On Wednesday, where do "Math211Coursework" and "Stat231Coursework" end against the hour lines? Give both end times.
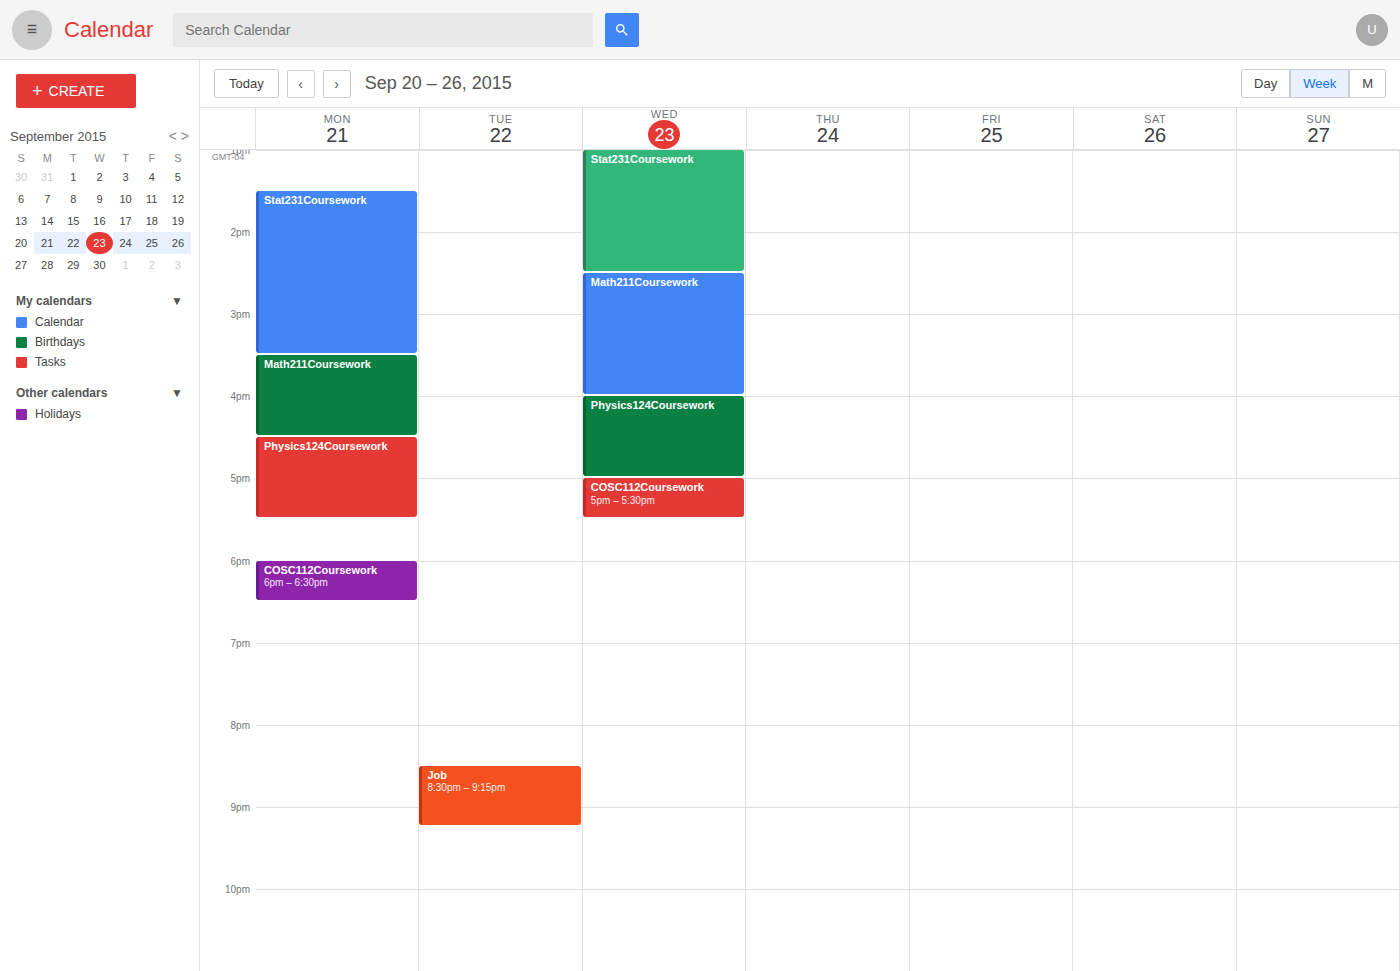
"Math211Coursework": 4:00 PM, exactly on the 4 PM line. "Stat231Coursework": 2:30 PM, halfway between the 2 PM and 3 PM lines.